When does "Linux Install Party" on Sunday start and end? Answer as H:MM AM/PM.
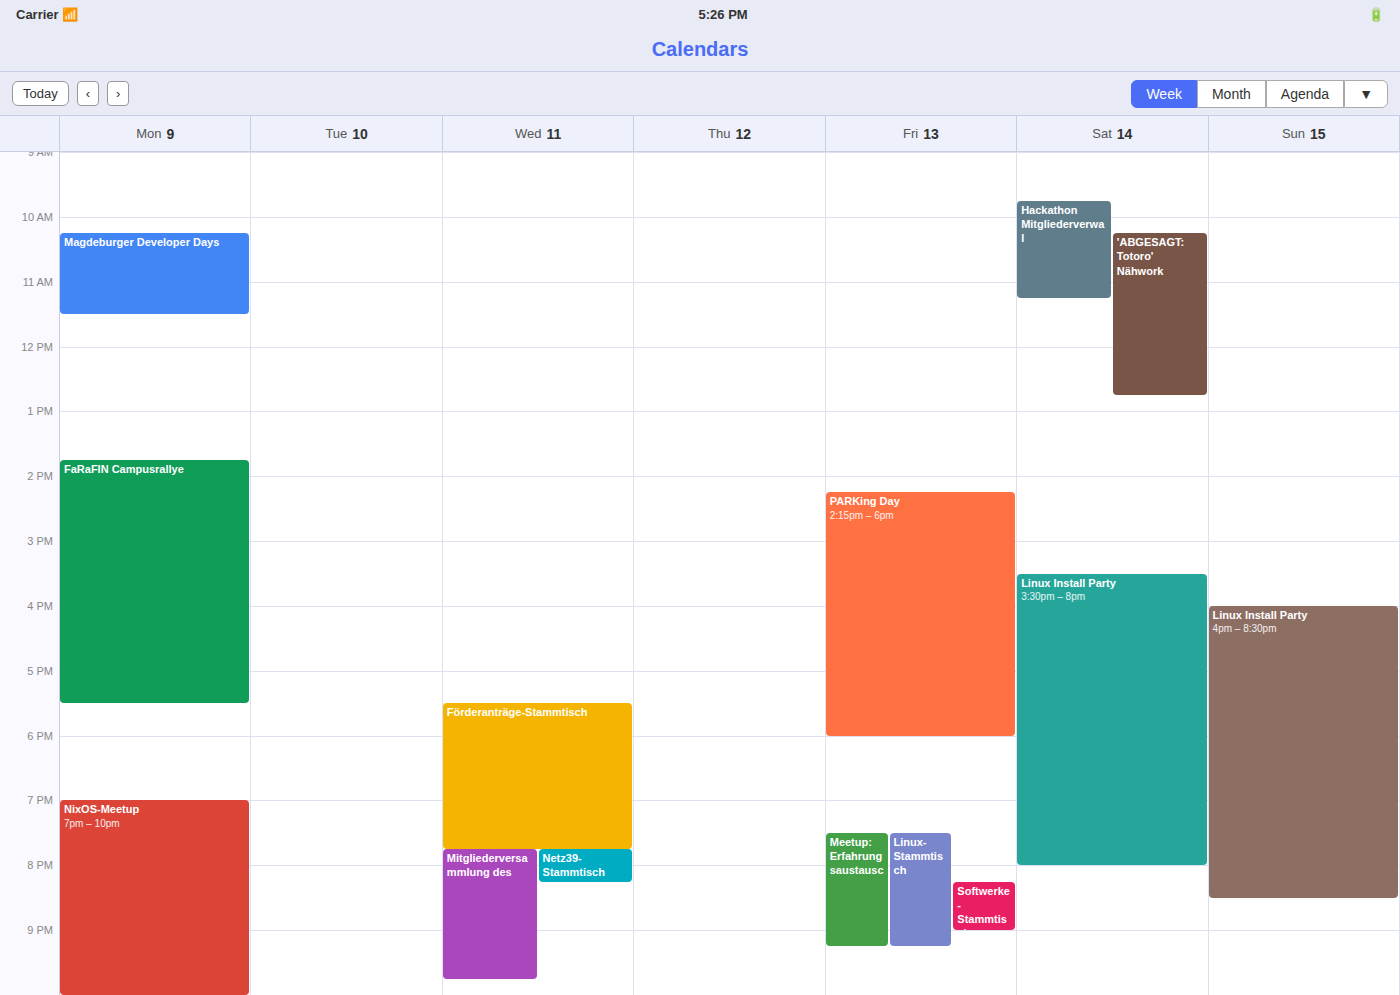
4:00 PM to 8:30 PM